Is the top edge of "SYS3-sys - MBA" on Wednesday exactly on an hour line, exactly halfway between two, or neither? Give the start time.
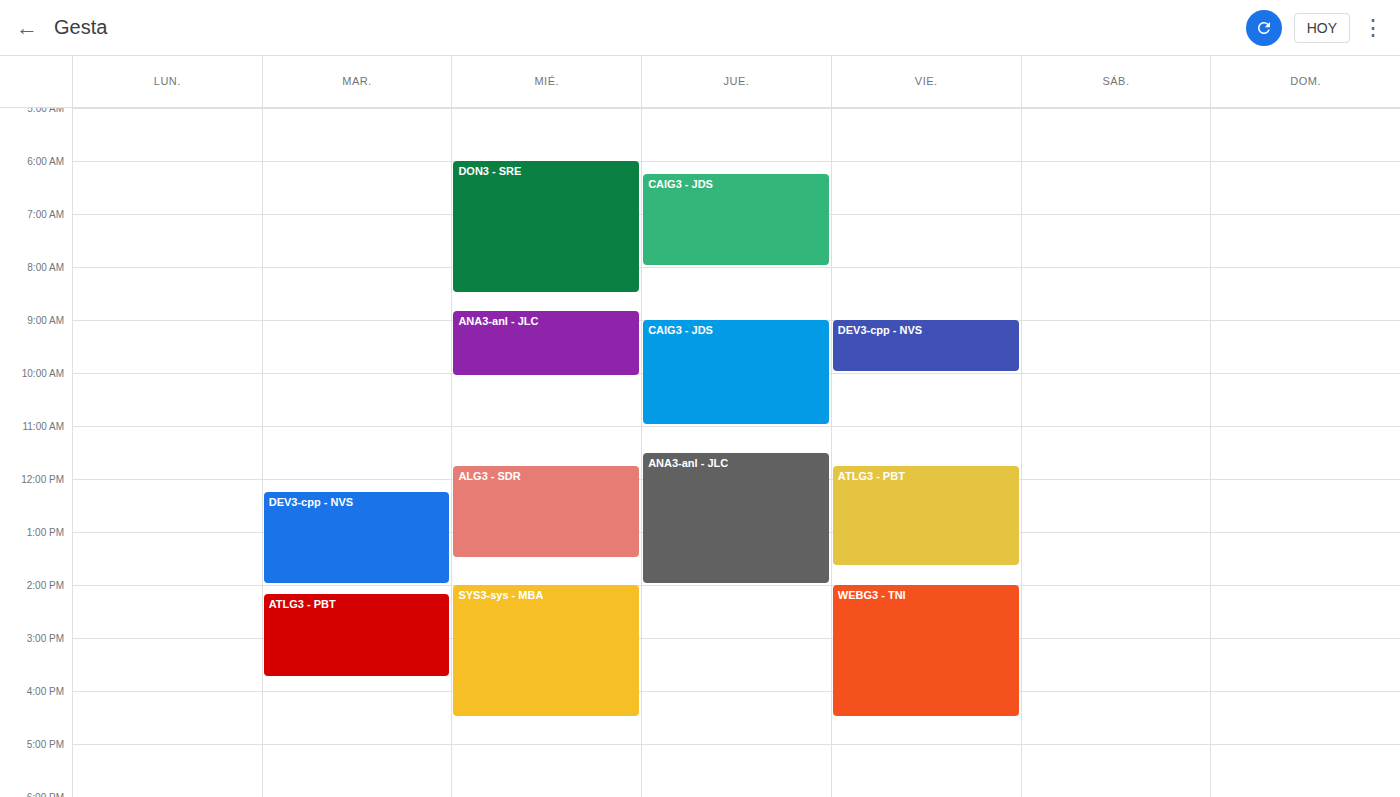
2:00 PM -- exactly on the 2 PM line.